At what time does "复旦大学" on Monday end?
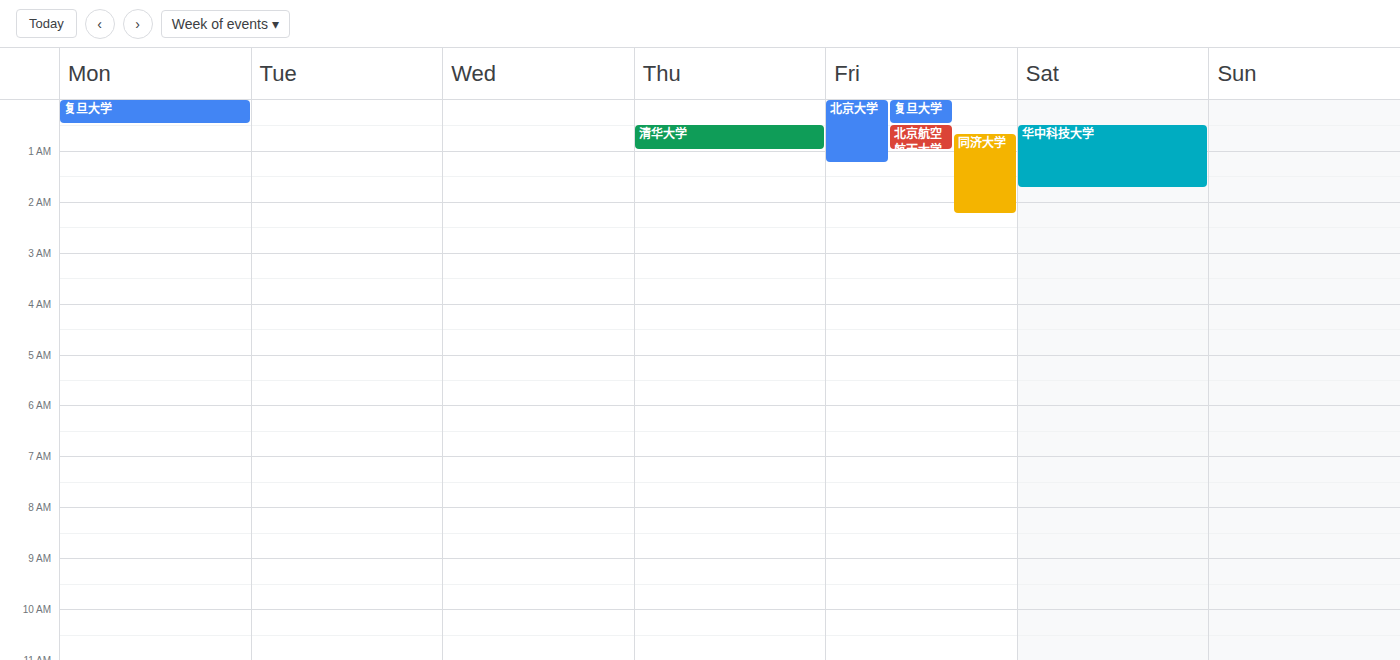
12:30 AM